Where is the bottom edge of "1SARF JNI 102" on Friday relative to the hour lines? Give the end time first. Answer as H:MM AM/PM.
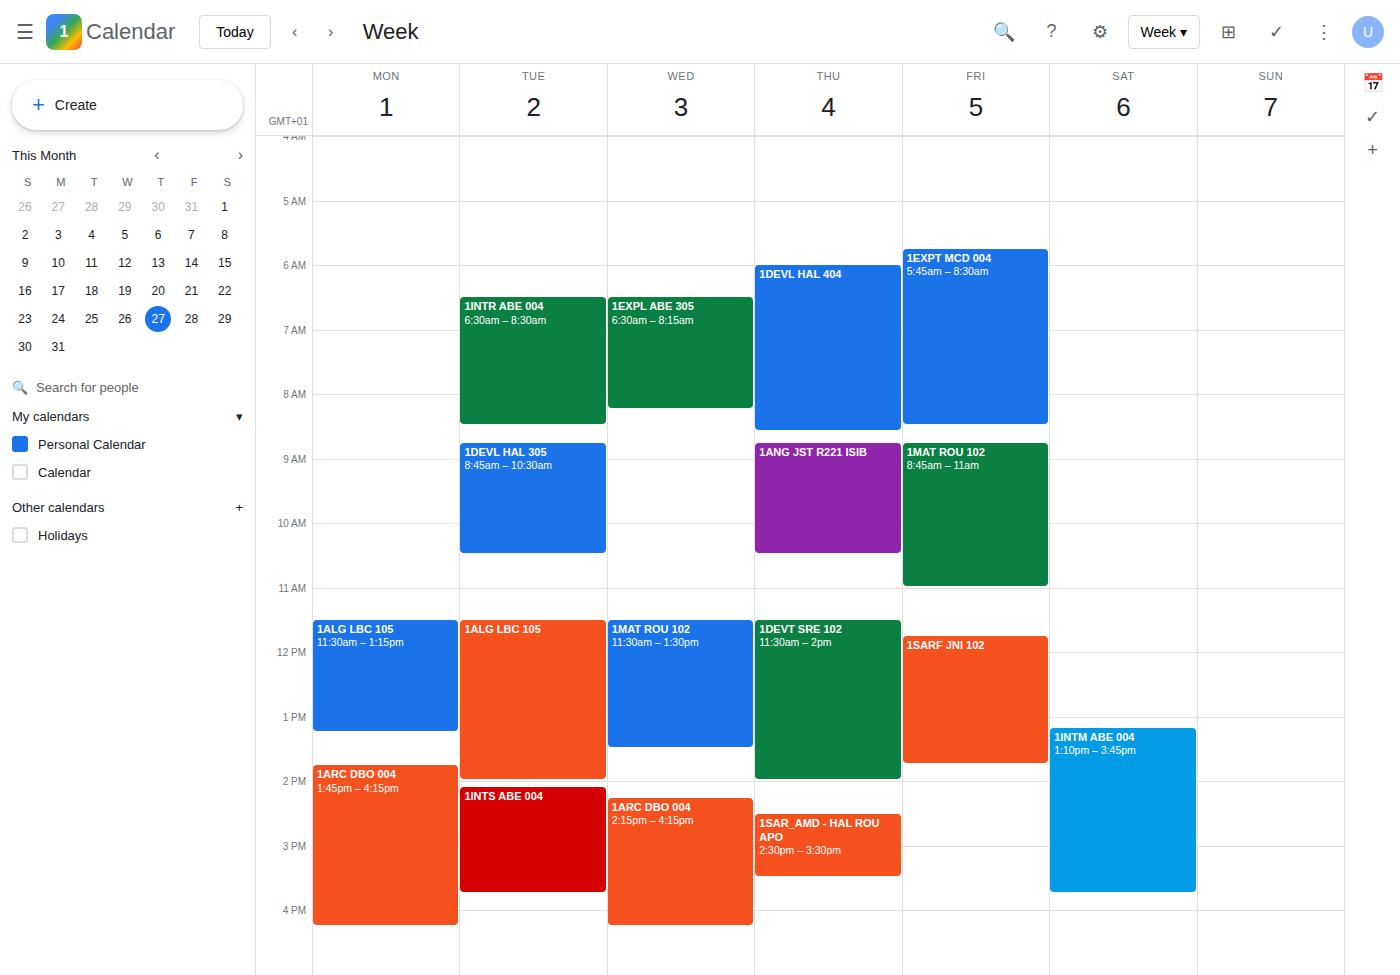
1:45 PM -- neither: three quarters of the way from the 1 PM line to the 2 PM line.